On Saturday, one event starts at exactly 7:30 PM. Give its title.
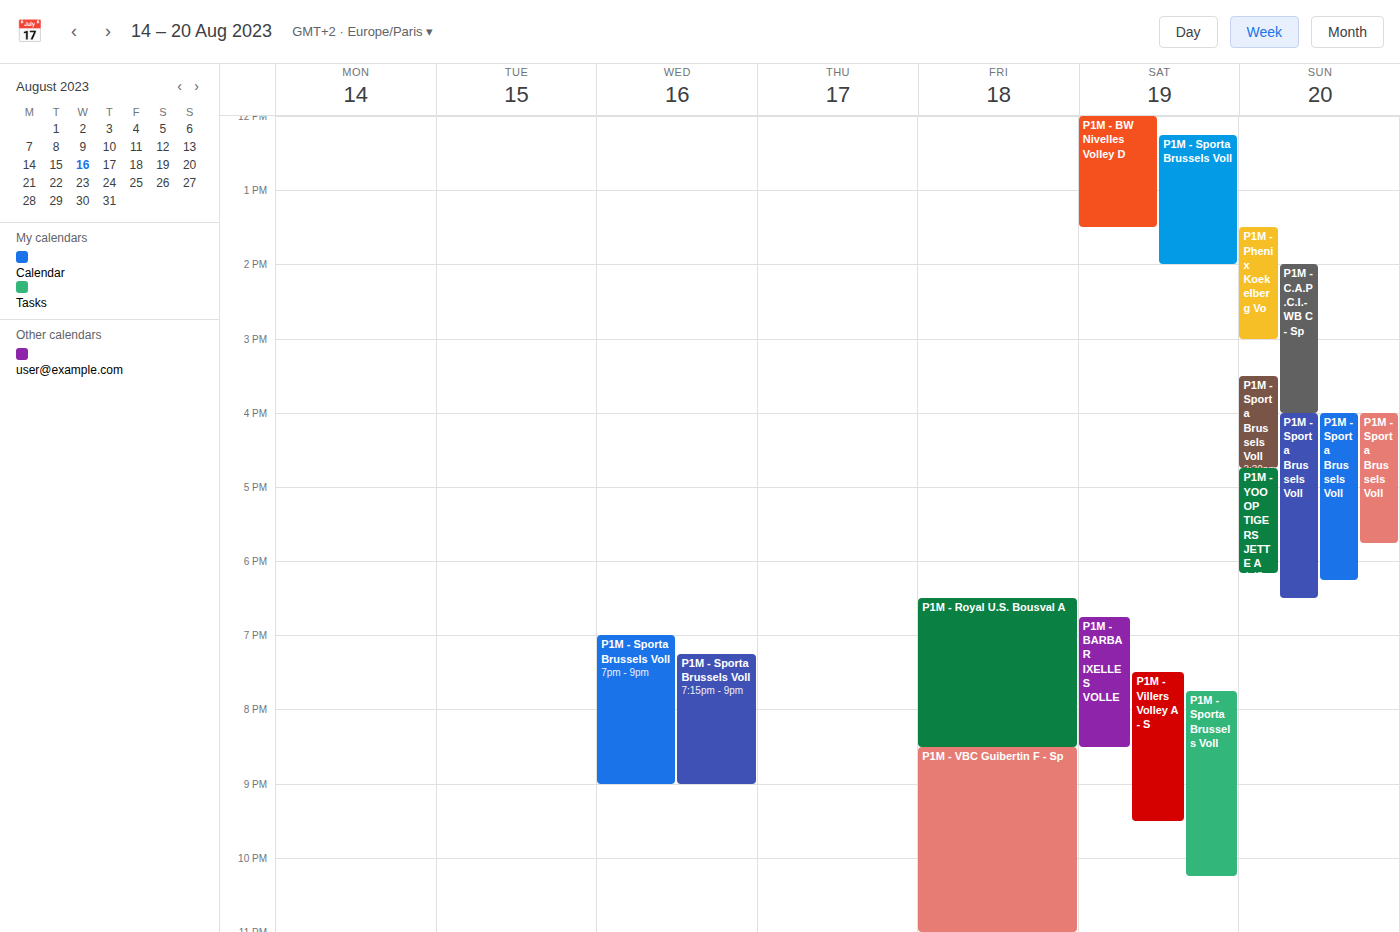
"P1M - Villers Volley A - S"